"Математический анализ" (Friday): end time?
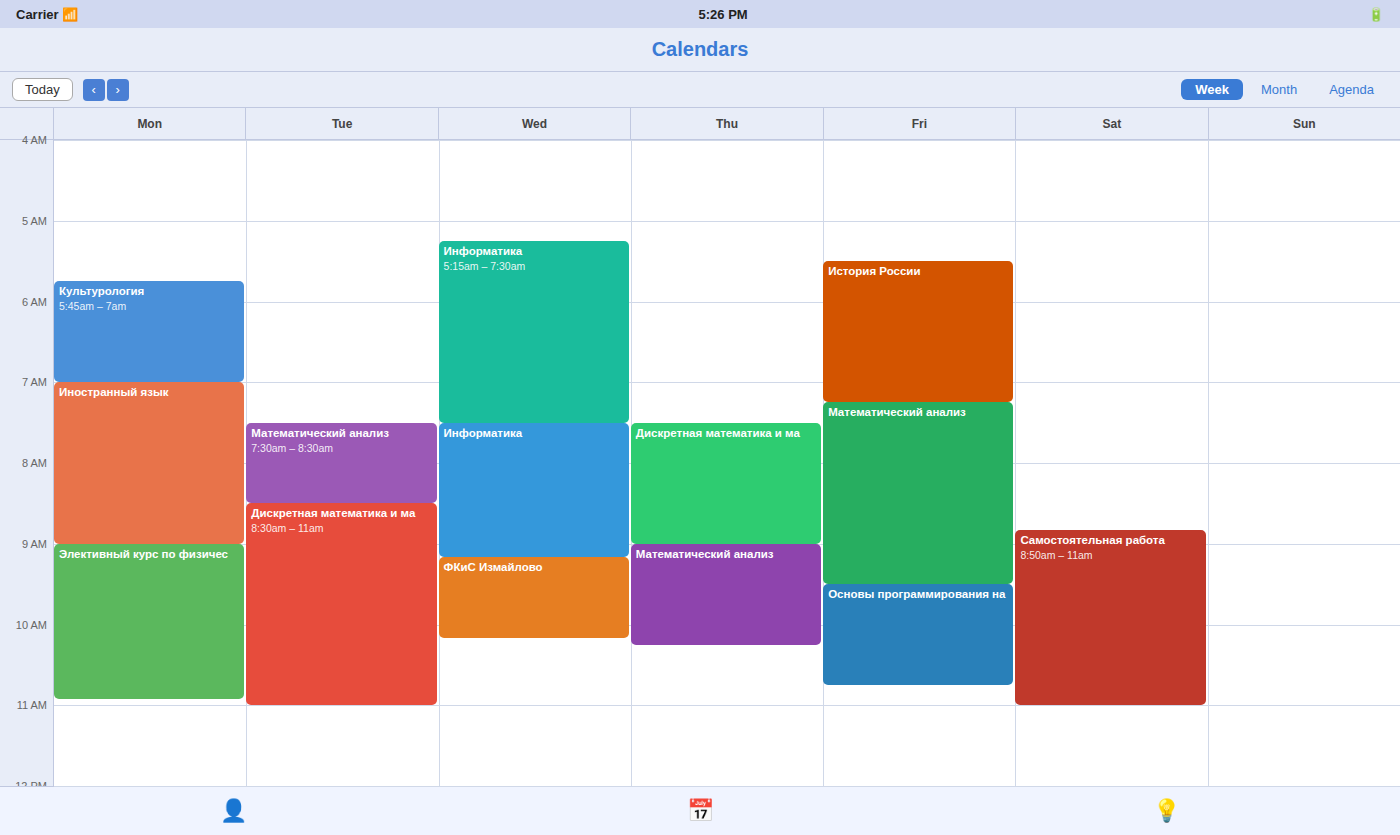
9:30 AM